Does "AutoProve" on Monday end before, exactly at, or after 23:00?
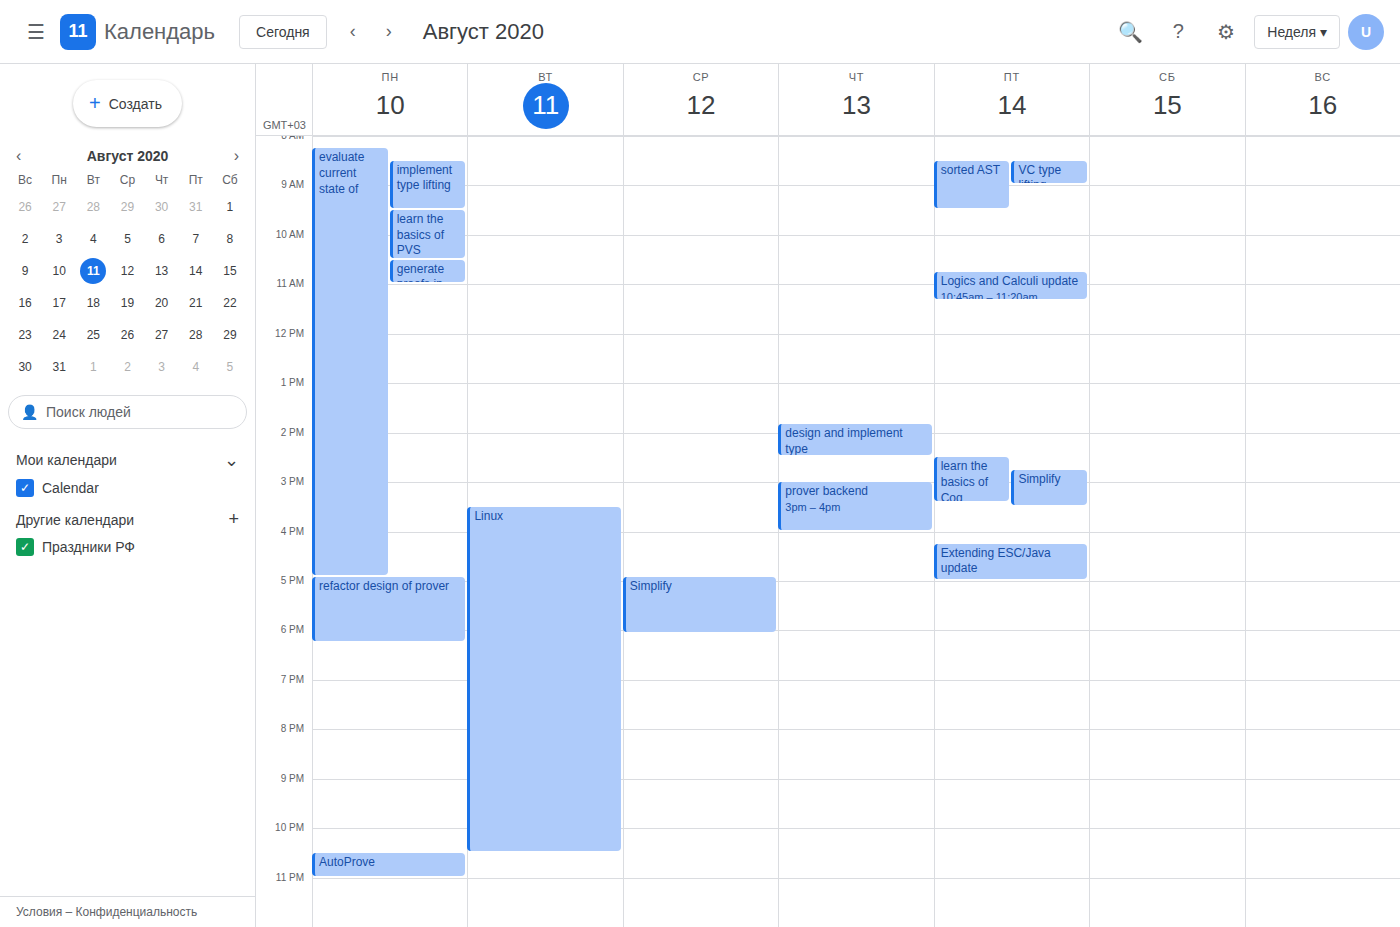
23:00 -- exactly at 23:00, on the 23:00 line.